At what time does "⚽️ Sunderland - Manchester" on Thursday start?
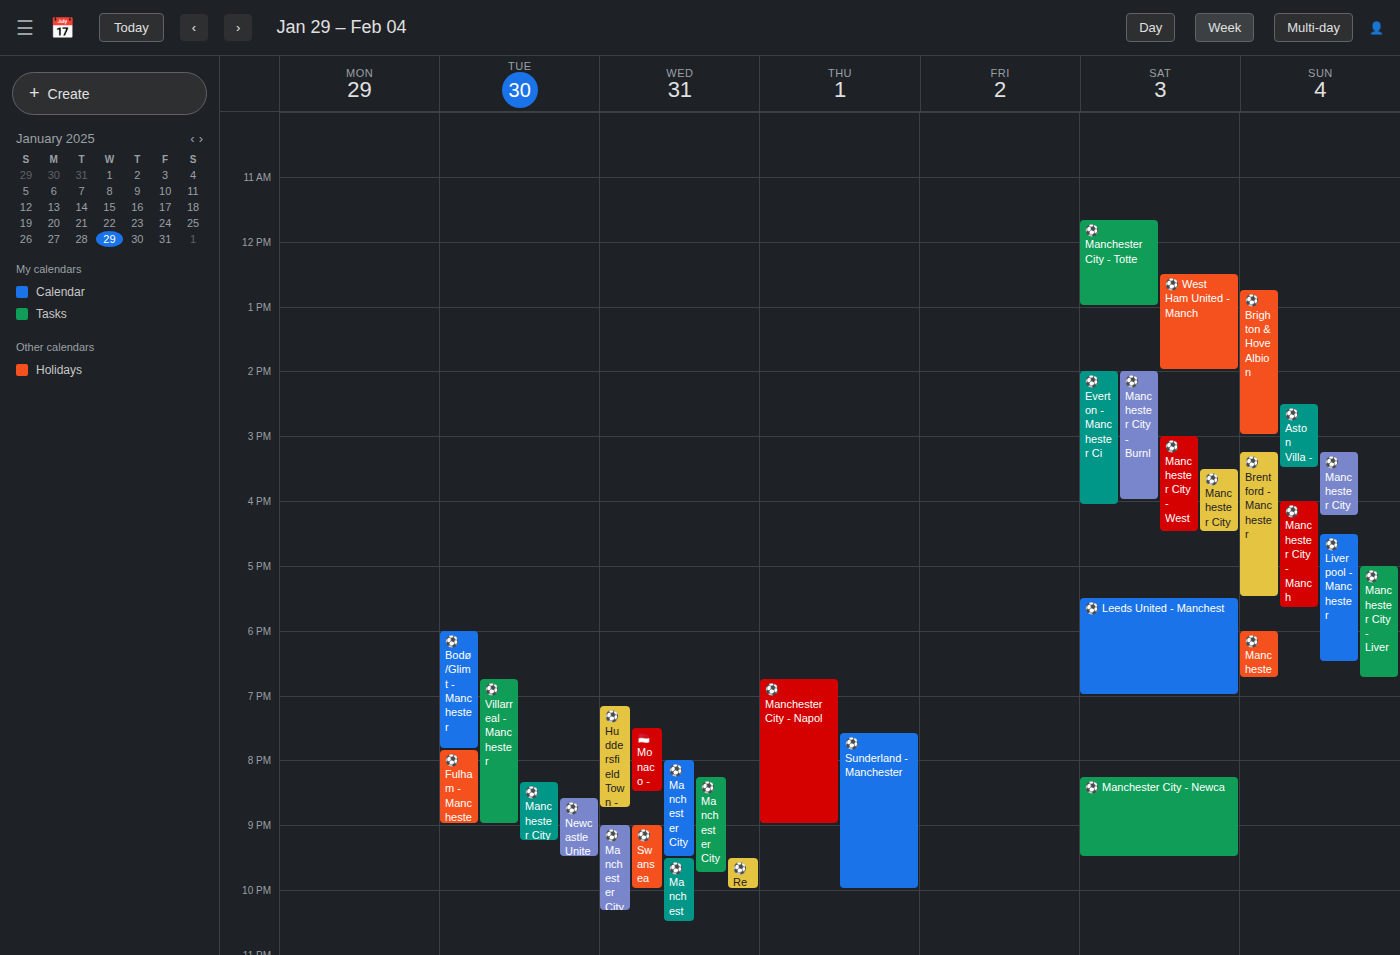
7:35 PM